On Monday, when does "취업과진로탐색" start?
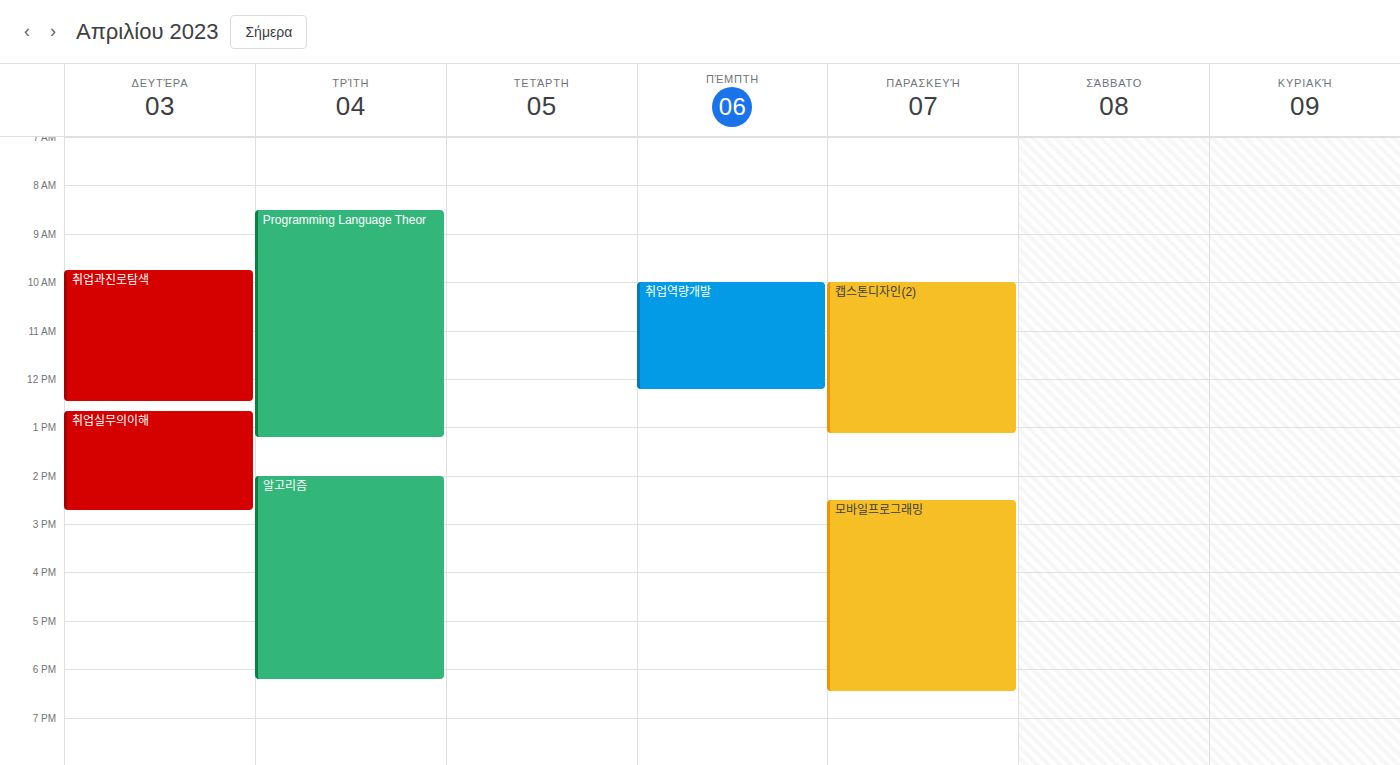
9:45 AM